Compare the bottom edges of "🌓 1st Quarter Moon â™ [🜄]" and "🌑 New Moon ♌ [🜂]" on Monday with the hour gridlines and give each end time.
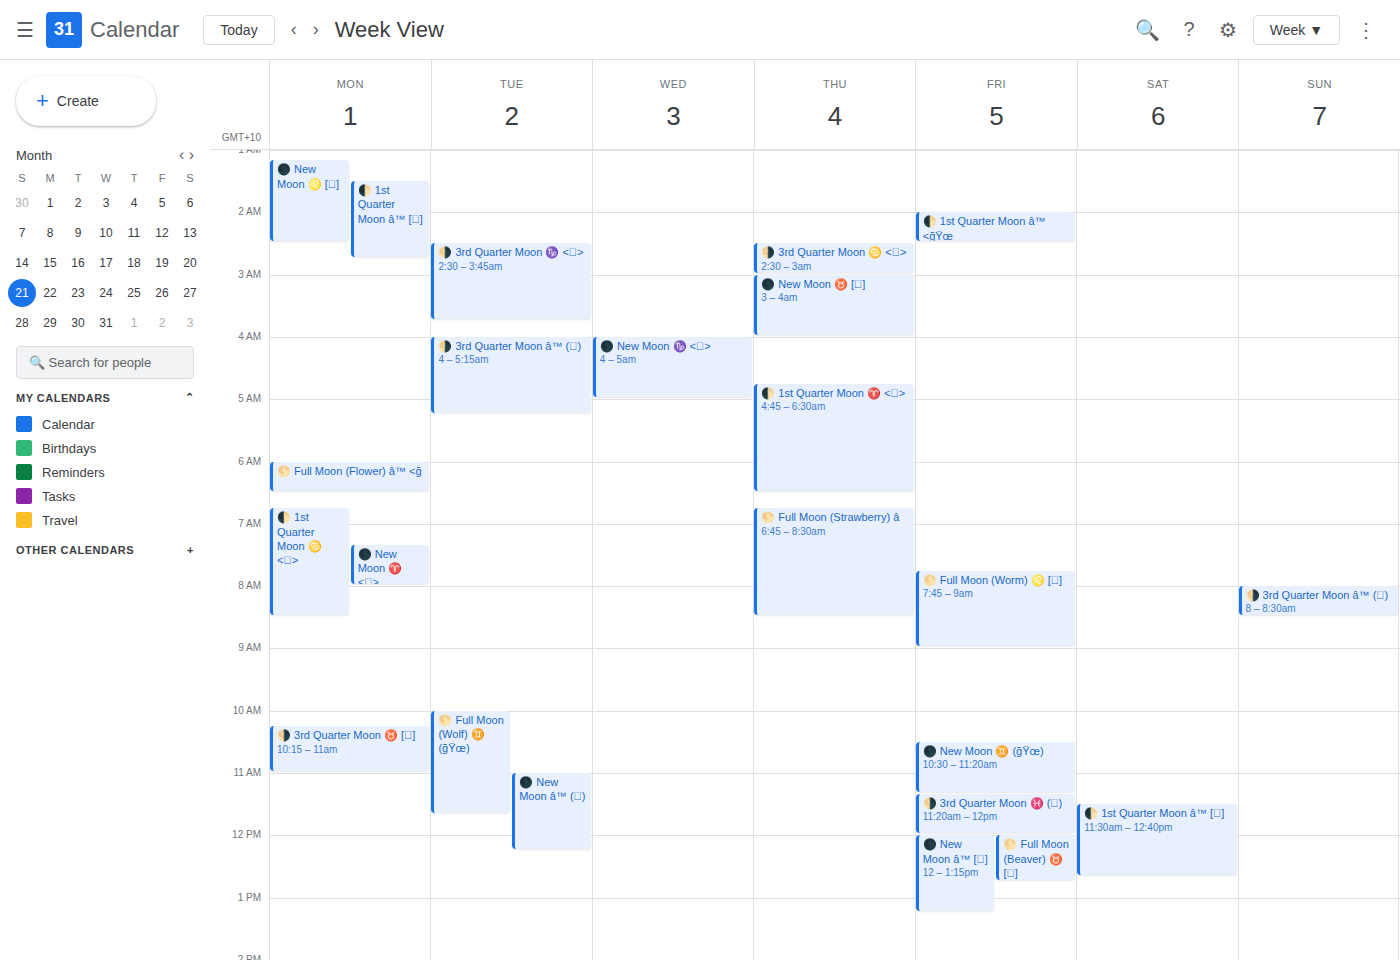
"🌓 1st Quarter Moon â™ [🜄]": 2:45 AM, neither: three quarters of the way from the 2 AM line to the 3 AM line. "🌑 New Moon ♌ [🜂]": 2:30 AM, halfway between the 2 AM and 3 AM lines.